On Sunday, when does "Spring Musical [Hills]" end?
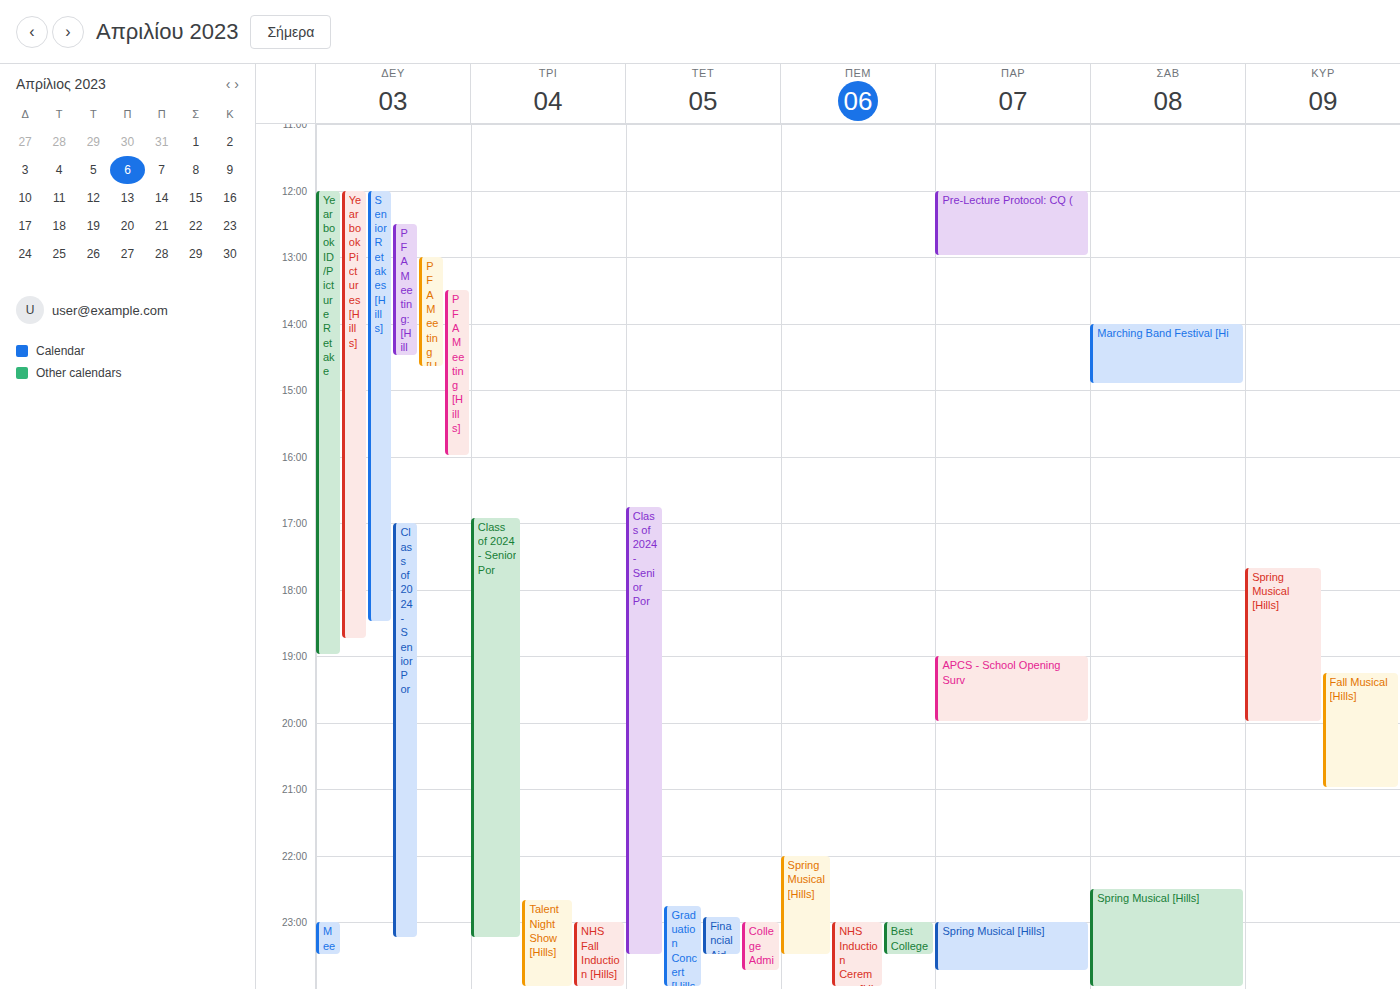
8:00 PM